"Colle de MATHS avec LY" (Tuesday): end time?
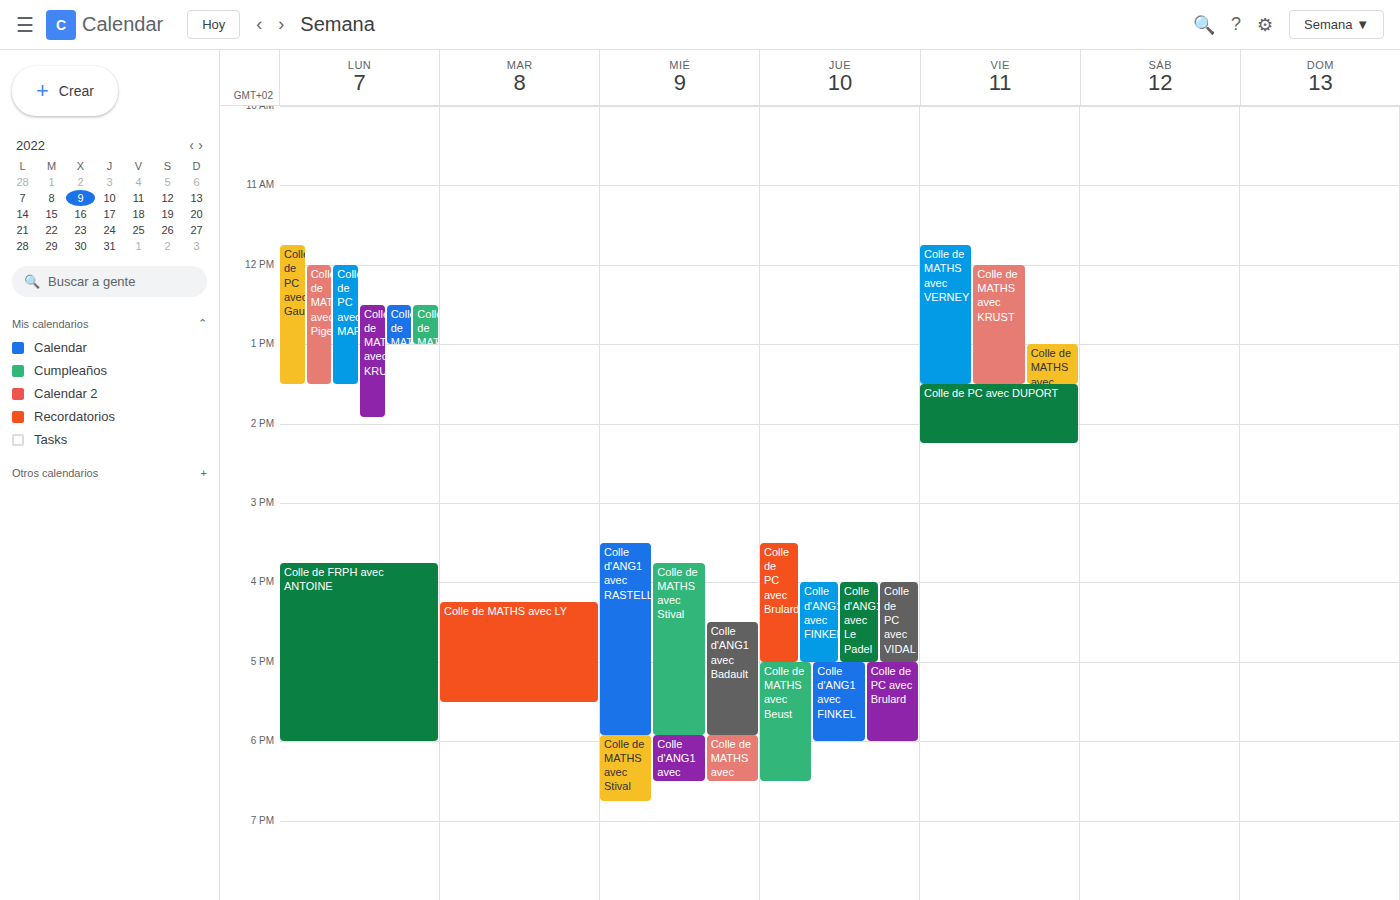
5:30 PM